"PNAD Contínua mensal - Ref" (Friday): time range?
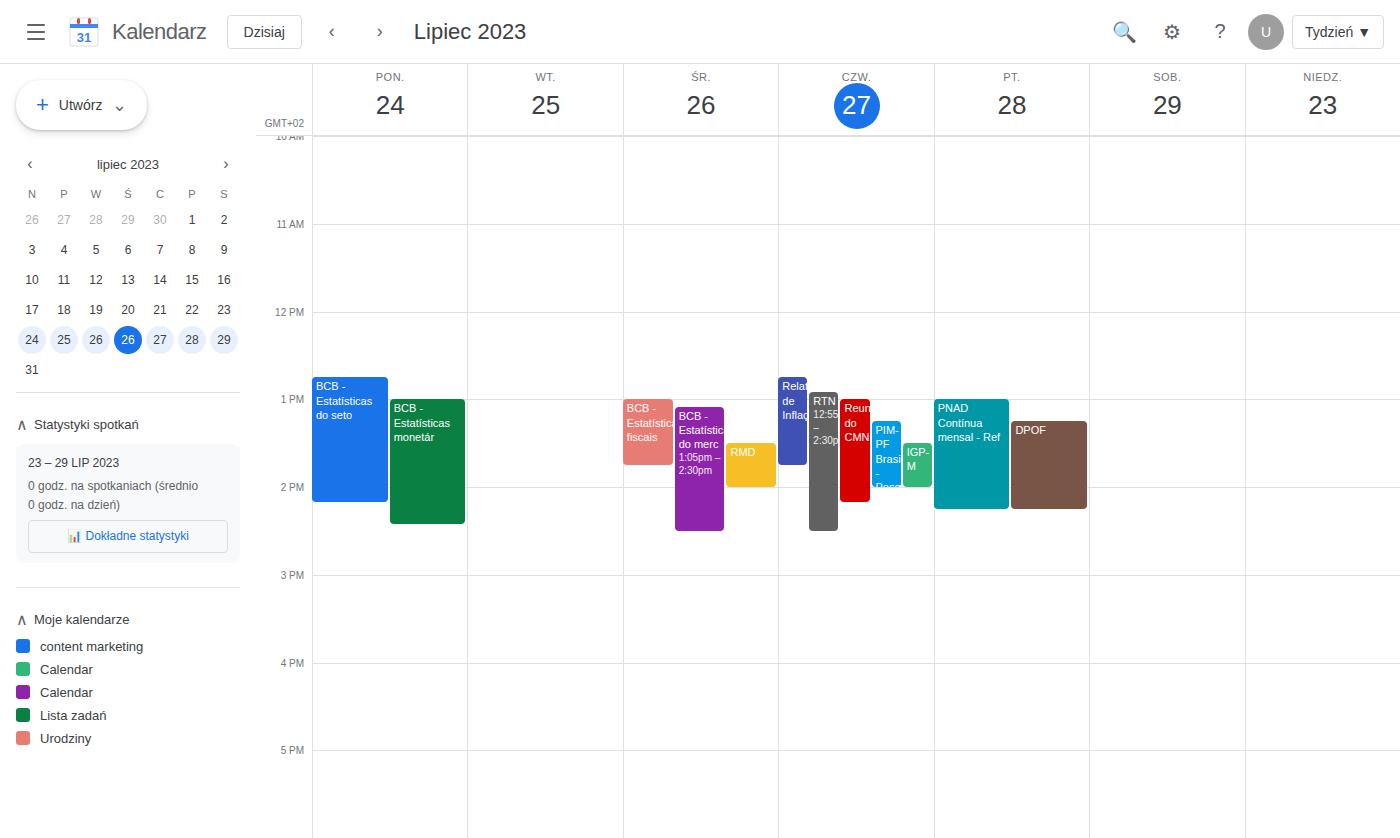
1:00 PM to 2:15 PM